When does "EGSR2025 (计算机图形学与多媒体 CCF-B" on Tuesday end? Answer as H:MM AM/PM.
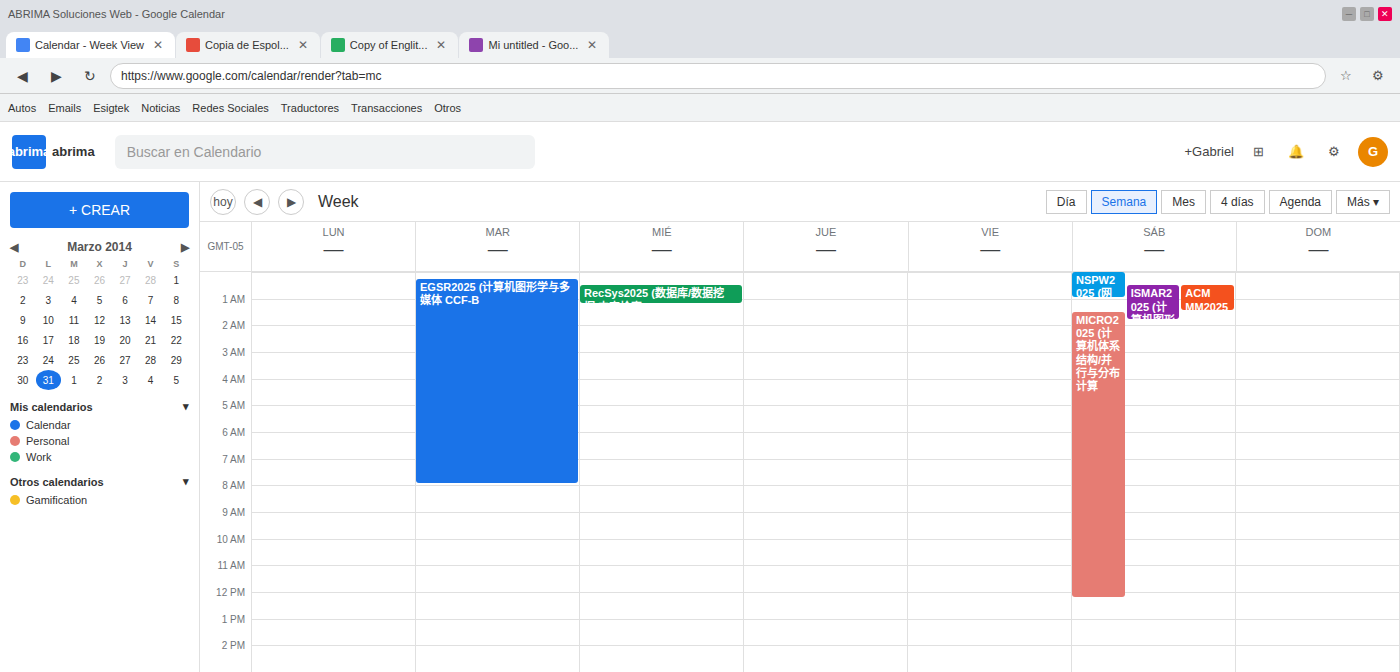
8:00 AM